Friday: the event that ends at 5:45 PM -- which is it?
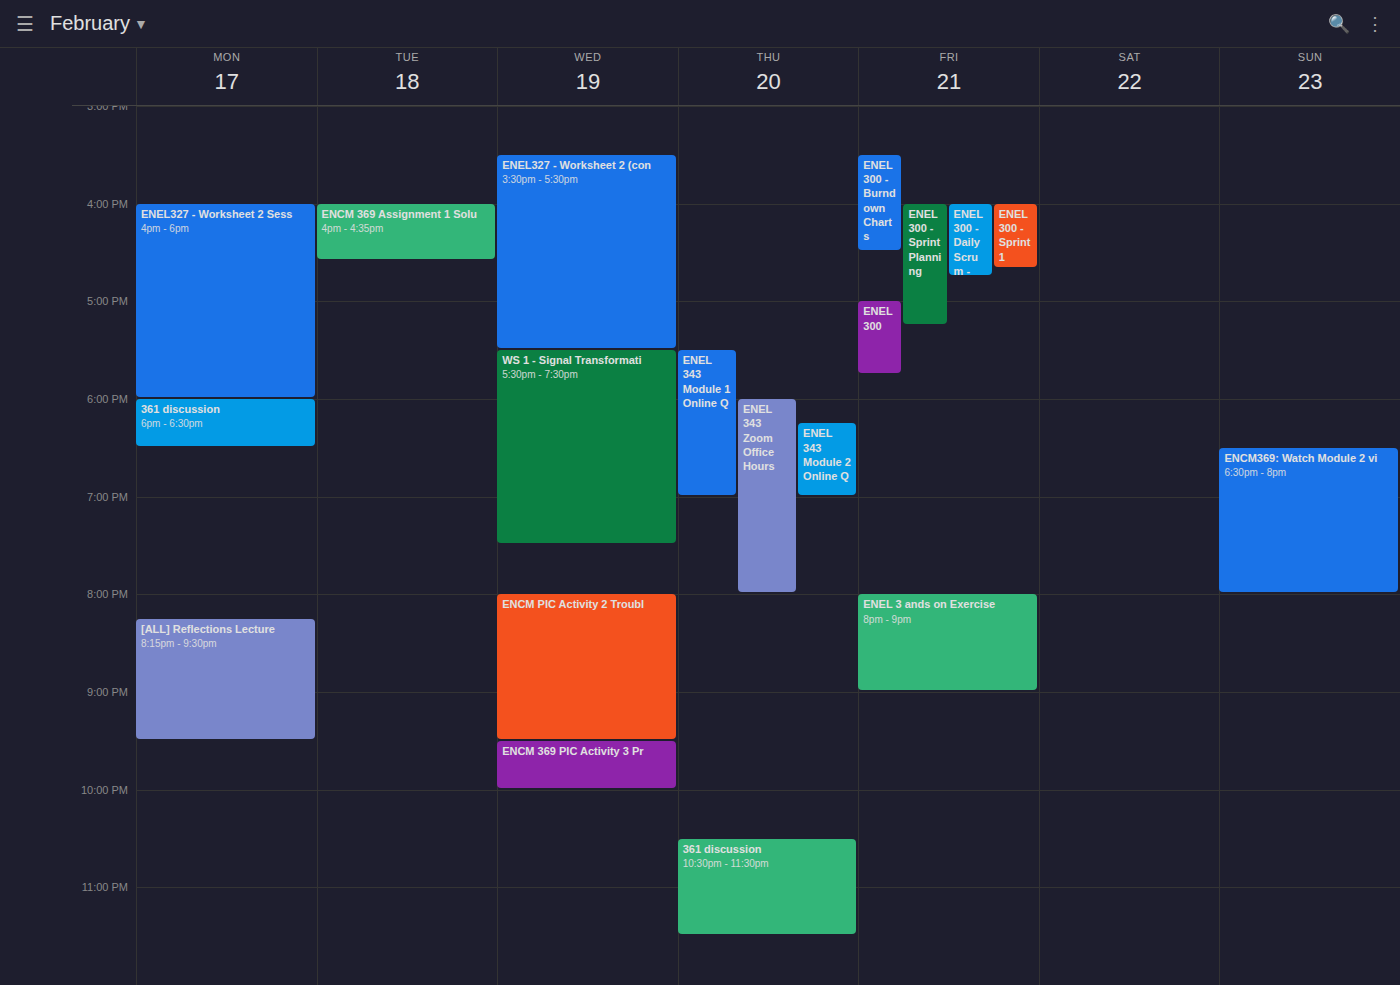
"ENEL 300"